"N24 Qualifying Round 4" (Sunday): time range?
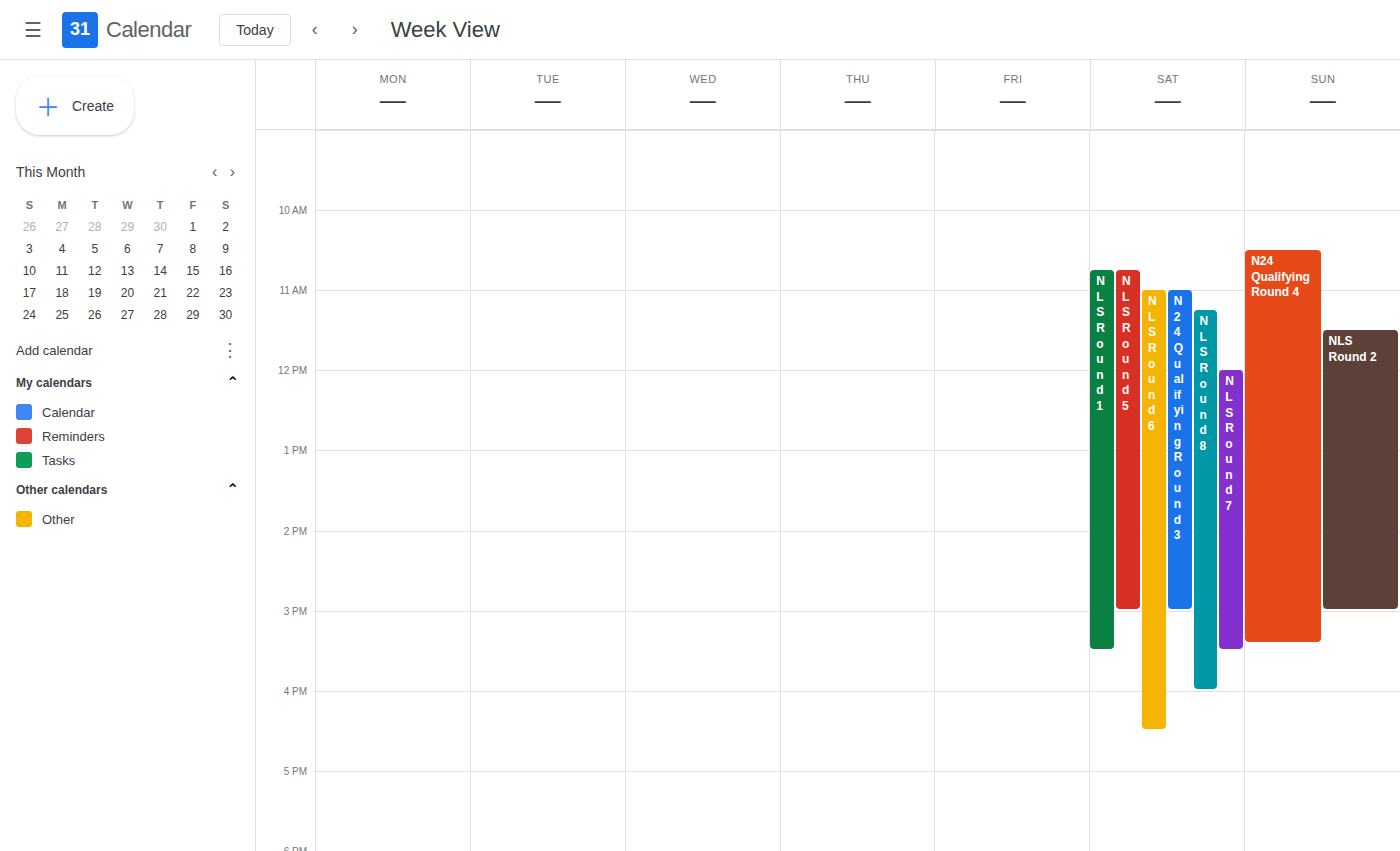
10:30 AM to 3:25 PM